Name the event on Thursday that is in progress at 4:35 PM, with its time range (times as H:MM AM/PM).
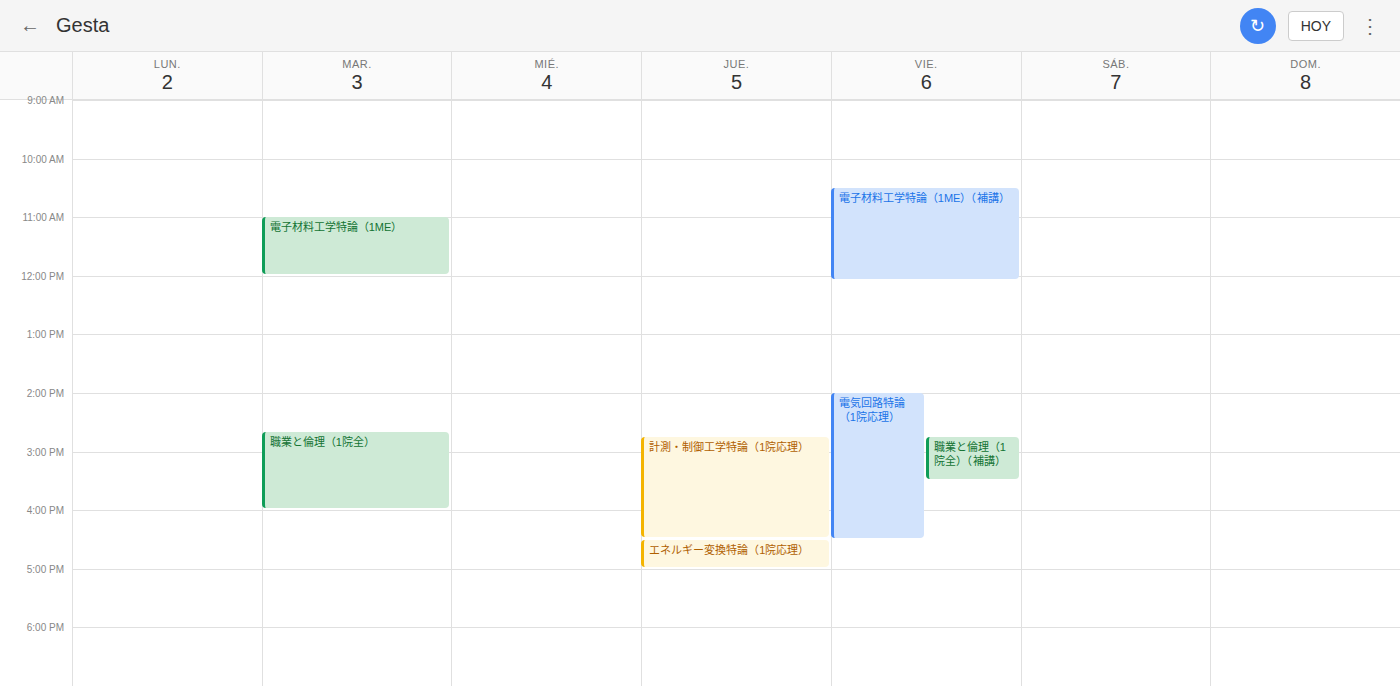
"エネルギー変換特論（1院応理）", 4:30 PM to 5:00 PM